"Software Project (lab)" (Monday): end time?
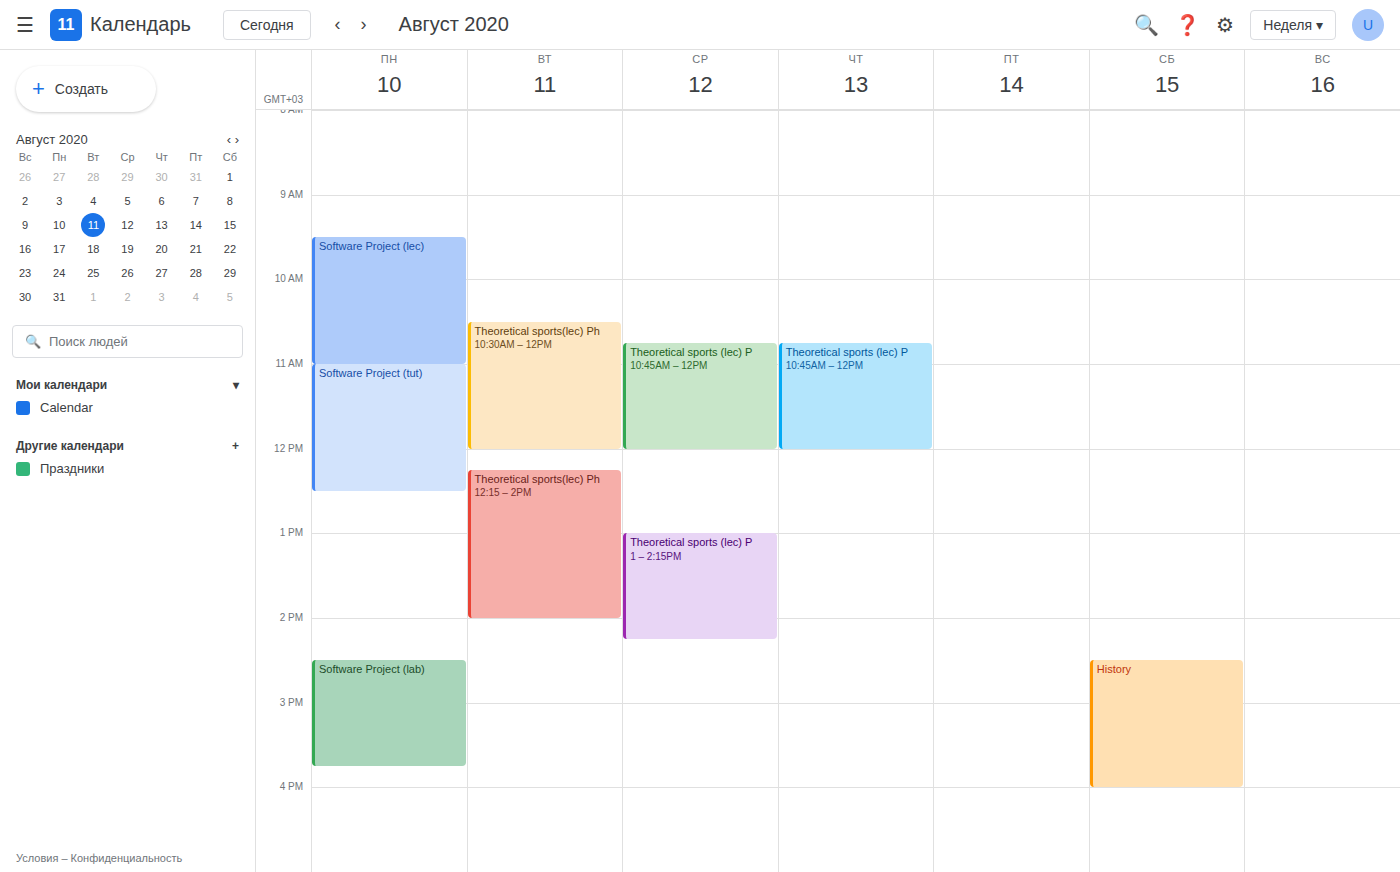
3:45 PM